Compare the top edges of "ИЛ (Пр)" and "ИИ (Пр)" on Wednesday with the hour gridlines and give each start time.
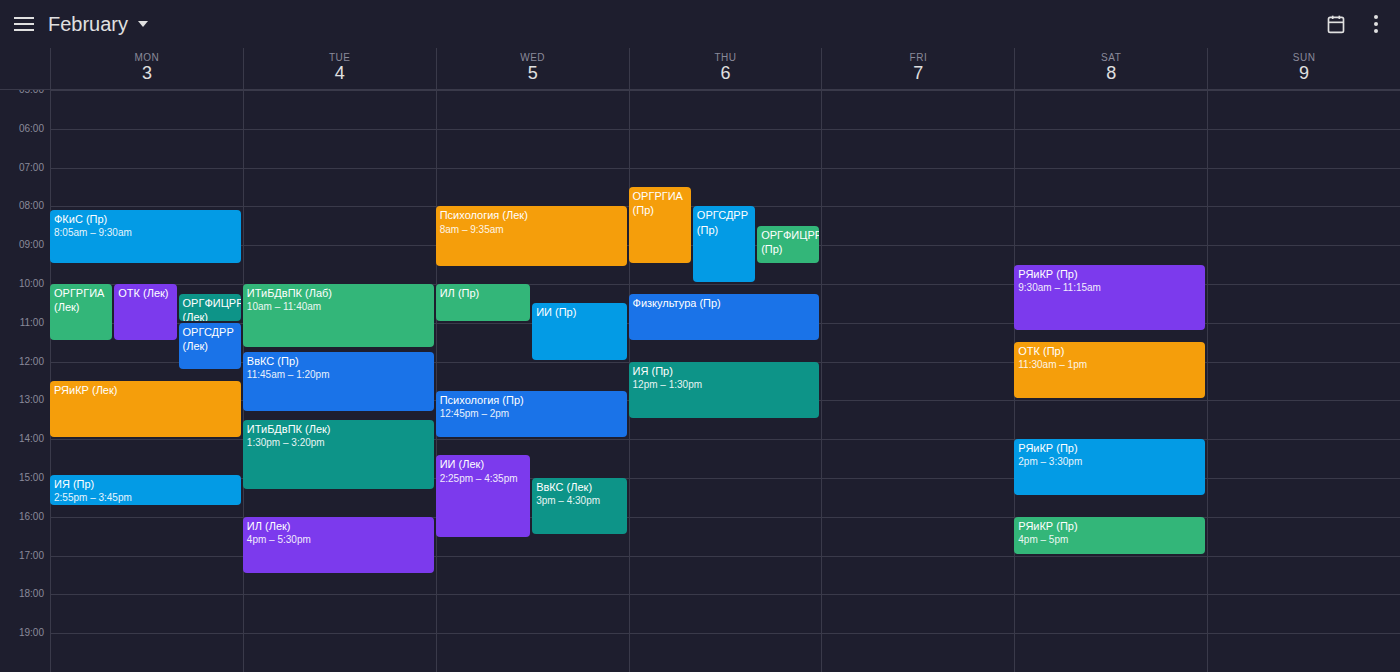
"ИЛ (Пр)": 10:00 AM, exactly on the 10 AM line. "ИИ (Пр)": 10:30 AM, halfway between the 10 AM and 11 AM lines.